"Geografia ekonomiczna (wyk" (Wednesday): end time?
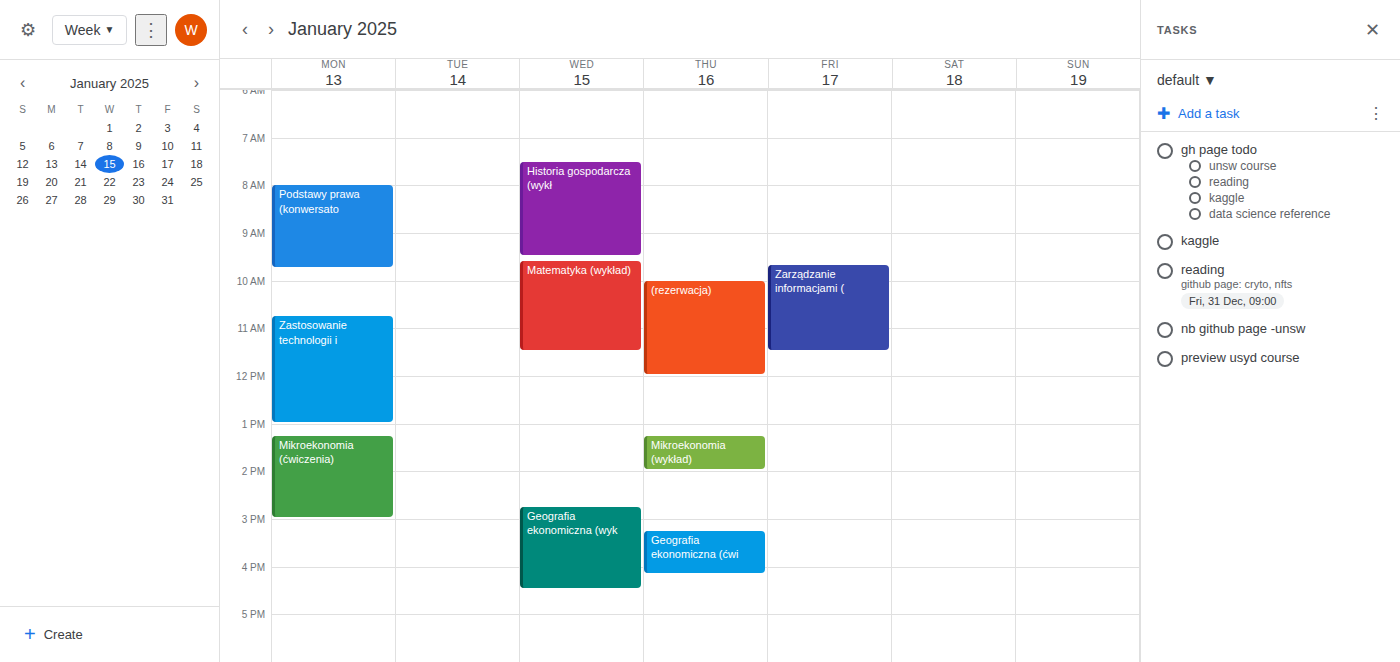
16:30